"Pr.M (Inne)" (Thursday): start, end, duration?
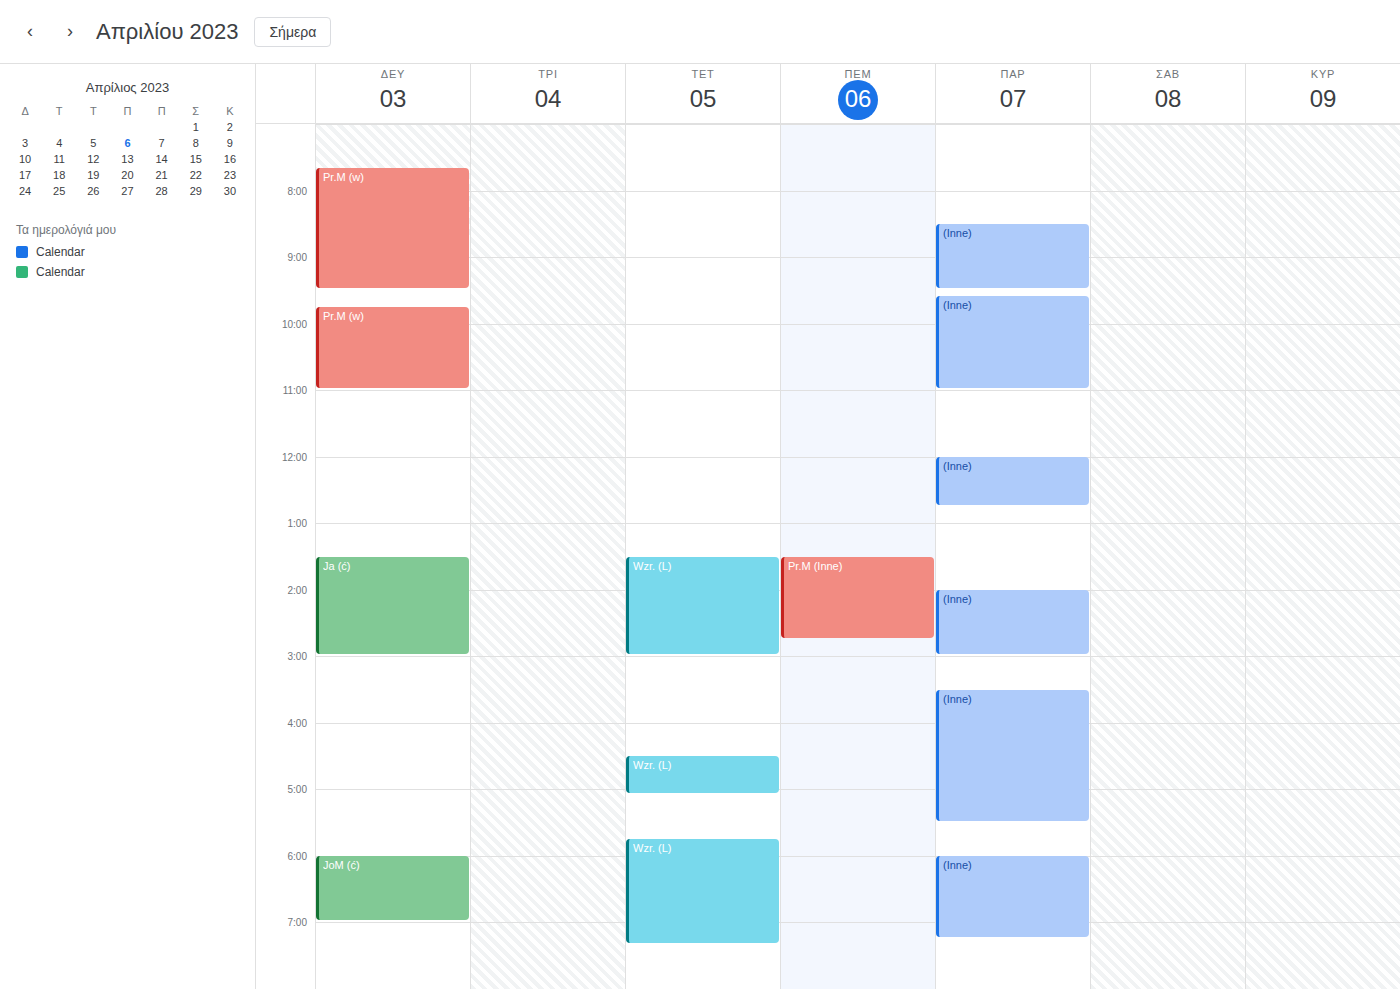
1:30 PM to 2:45 PM, 1 hour 15 minutes